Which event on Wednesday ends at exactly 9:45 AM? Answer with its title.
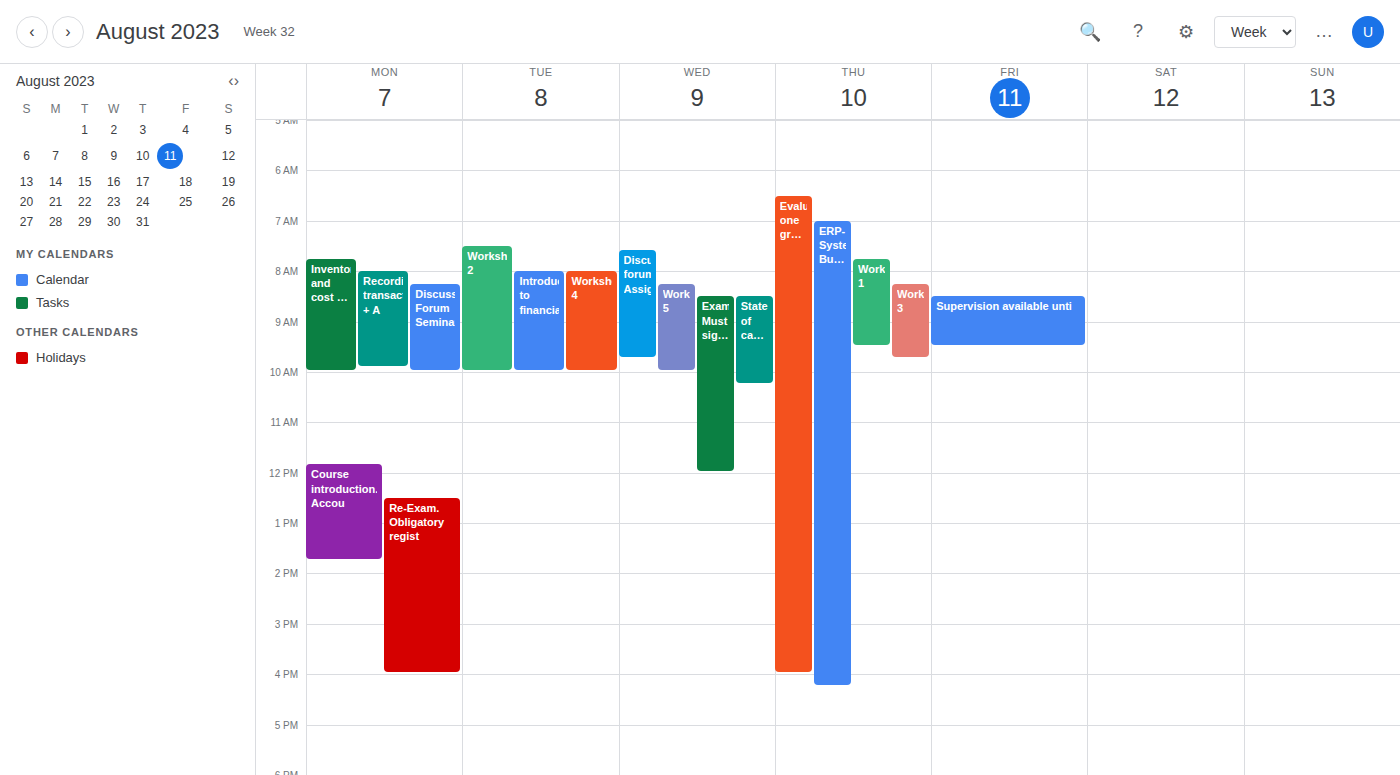
"Discussion forum: Assignme"